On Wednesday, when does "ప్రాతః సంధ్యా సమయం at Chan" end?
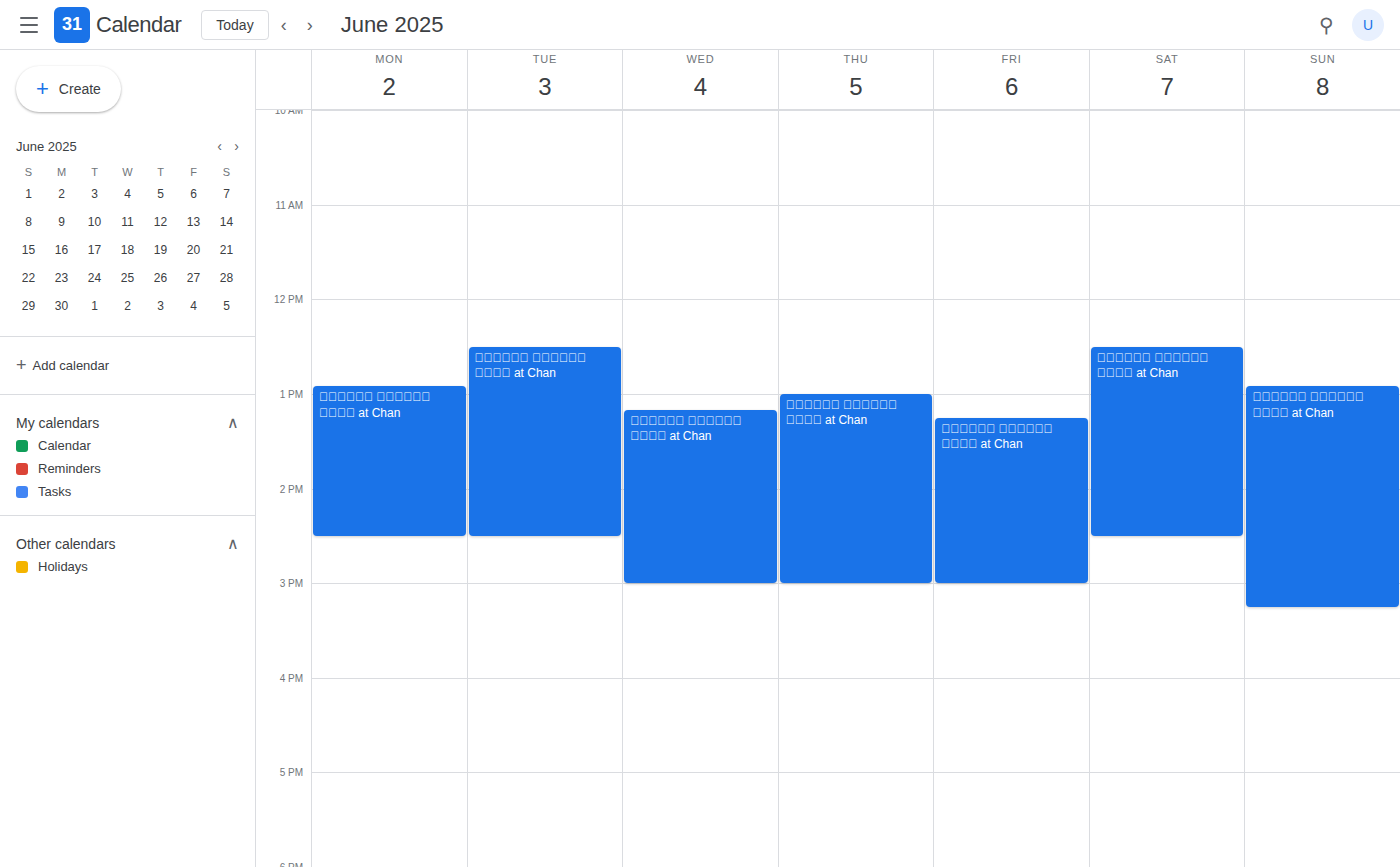
3:00 PM